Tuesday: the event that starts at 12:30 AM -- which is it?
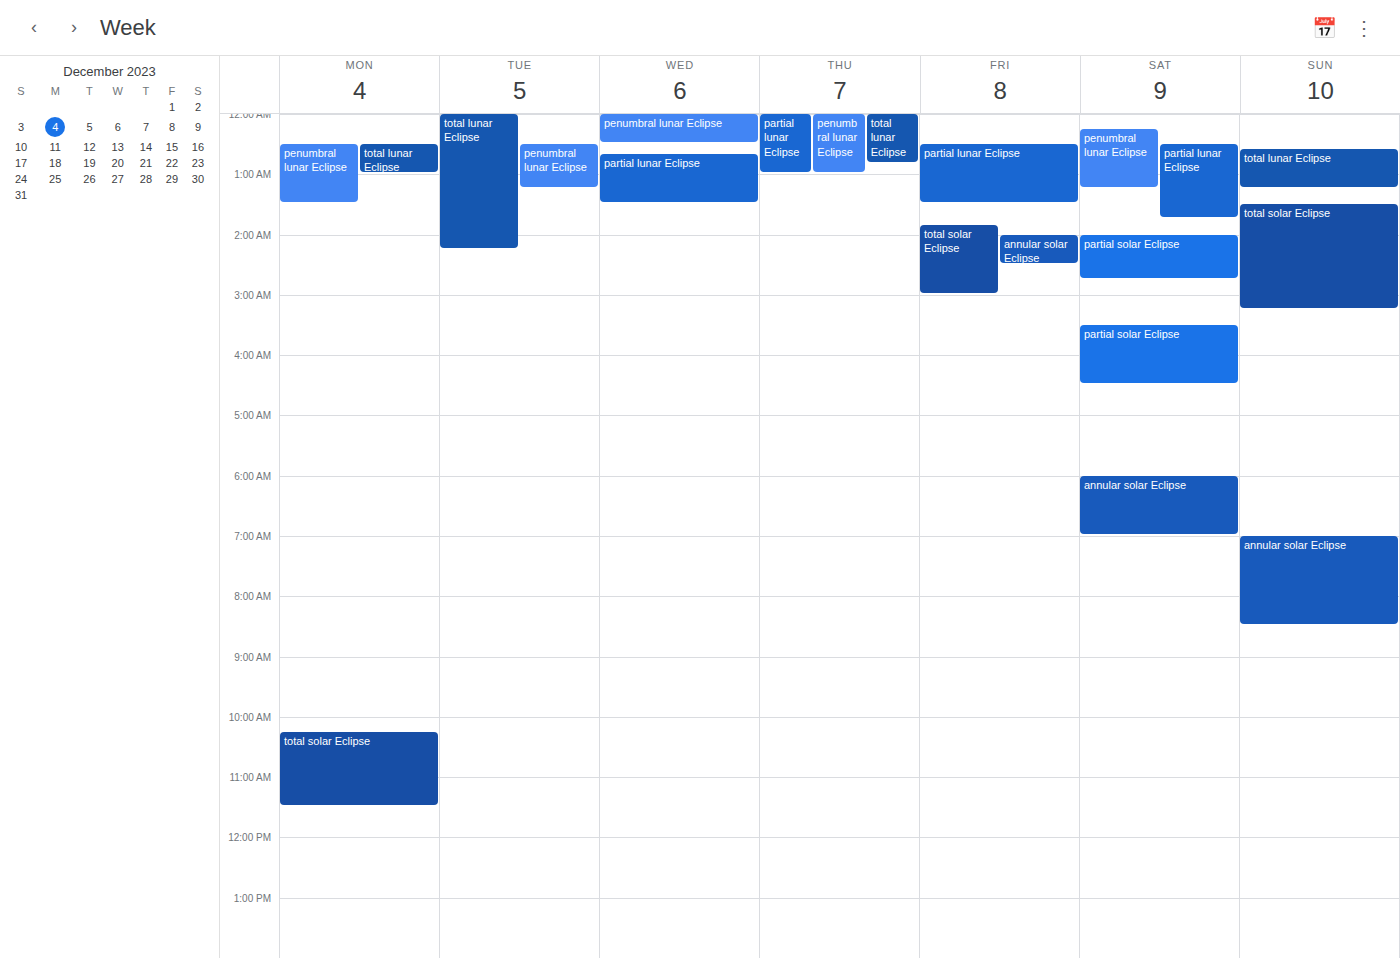
"penumbral lunar Eclipse"